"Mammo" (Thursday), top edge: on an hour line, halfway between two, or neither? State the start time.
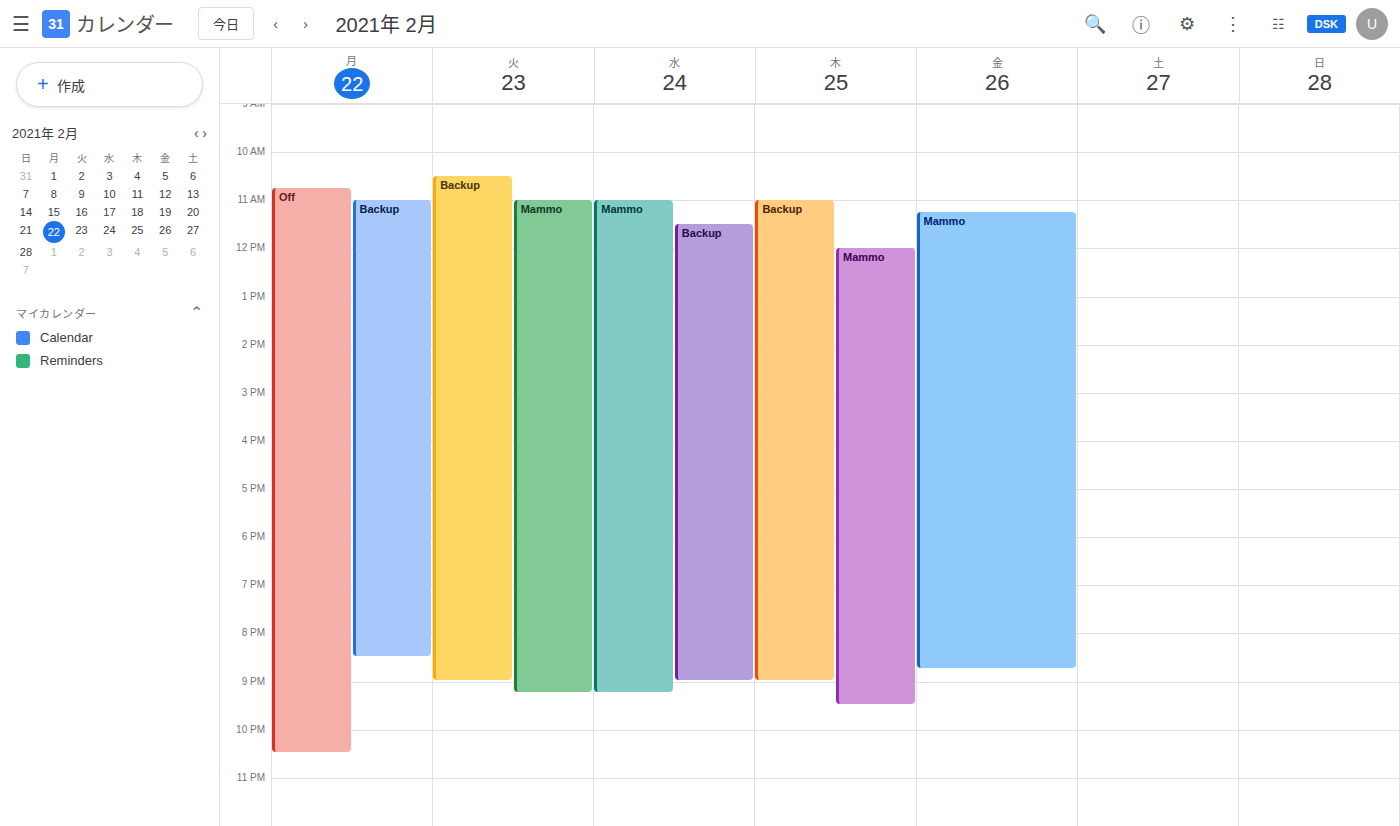
12:00 PM -- exactly on the 12 PM line.